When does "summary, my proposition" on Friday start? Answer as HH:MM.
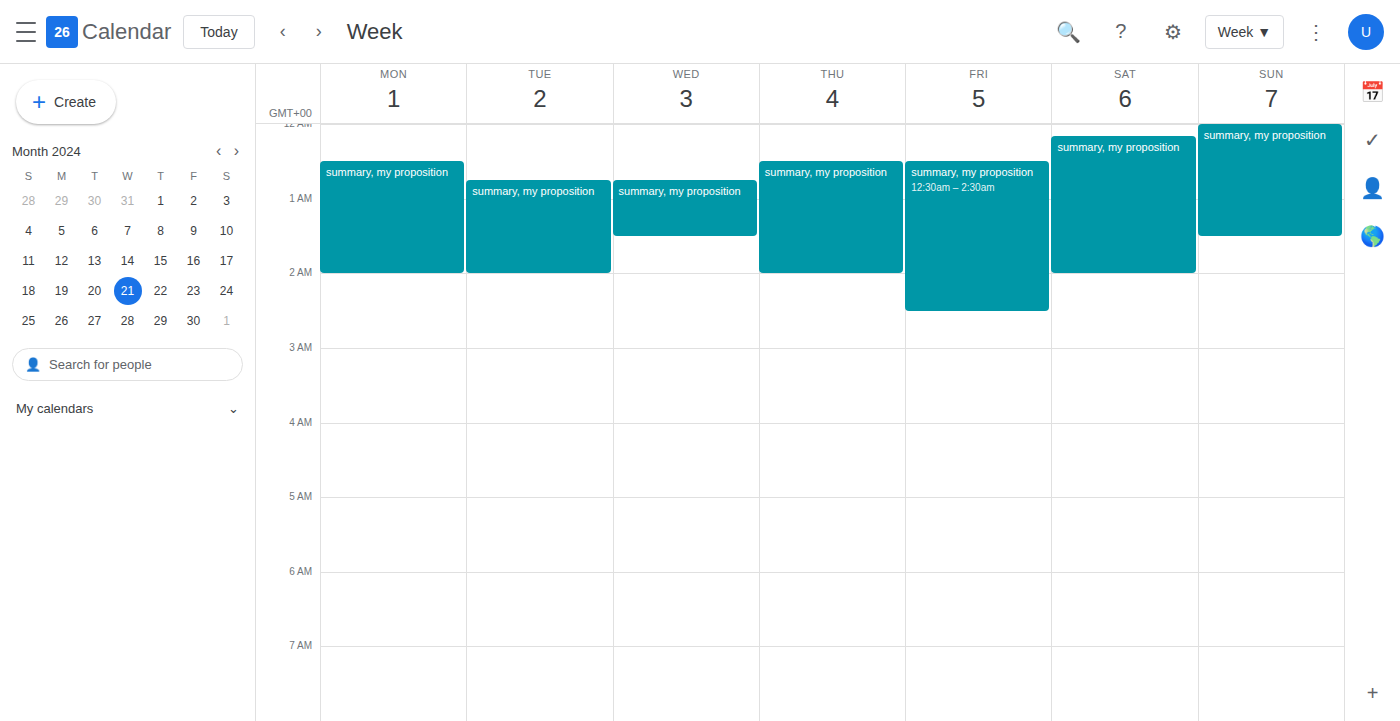
00:30